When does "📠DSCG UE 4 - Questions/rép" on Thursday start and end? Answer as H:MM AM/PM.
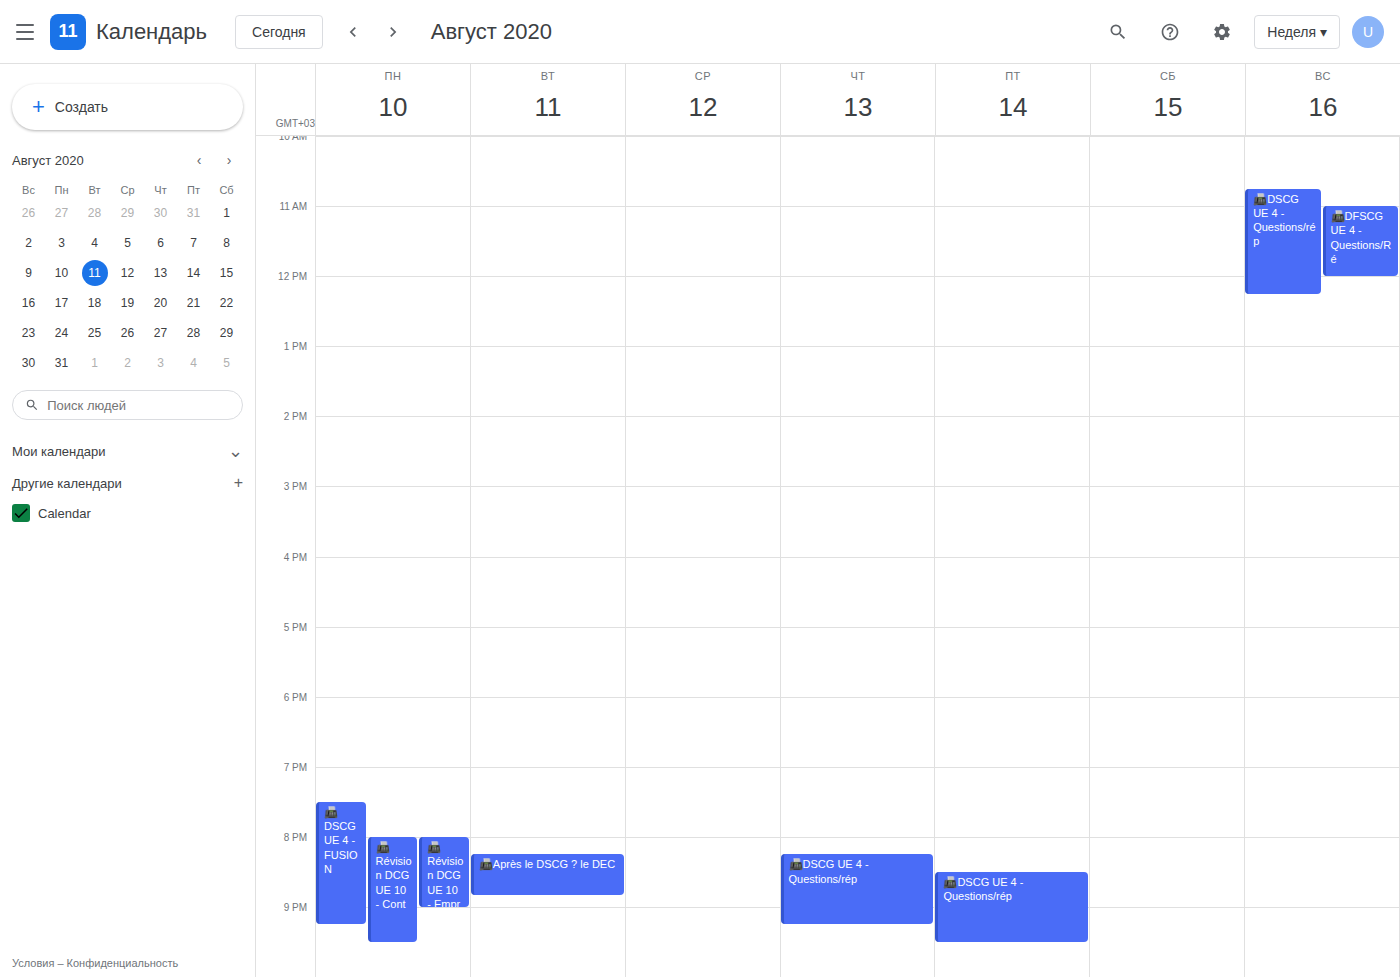
8:15 PM to 9:15 PM